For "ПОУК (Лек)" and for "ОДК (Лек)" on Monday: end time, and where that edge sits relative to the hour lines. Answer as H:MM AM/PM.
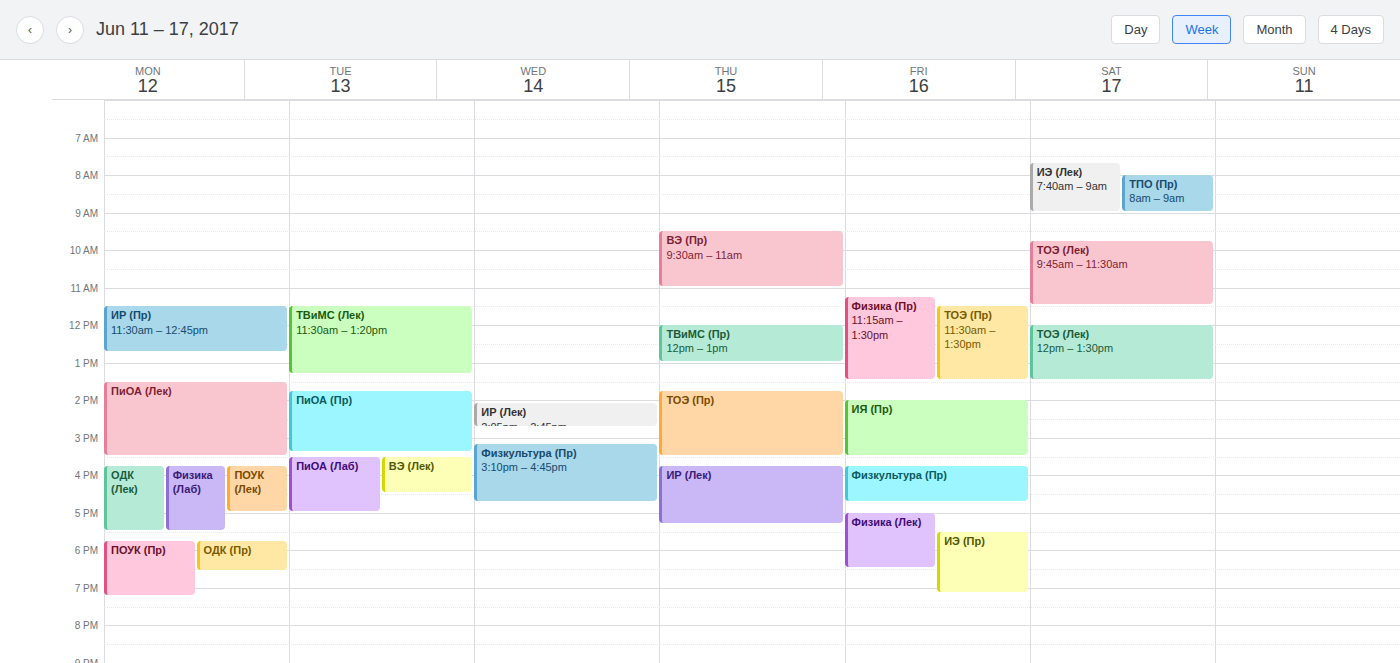
"ПОУК (Лек)": 5:00 PM, exactly on the 5 PM line. "ОДК (Лек)": 5:30 PM, halfway between the 5 PM and 6 PM lines.